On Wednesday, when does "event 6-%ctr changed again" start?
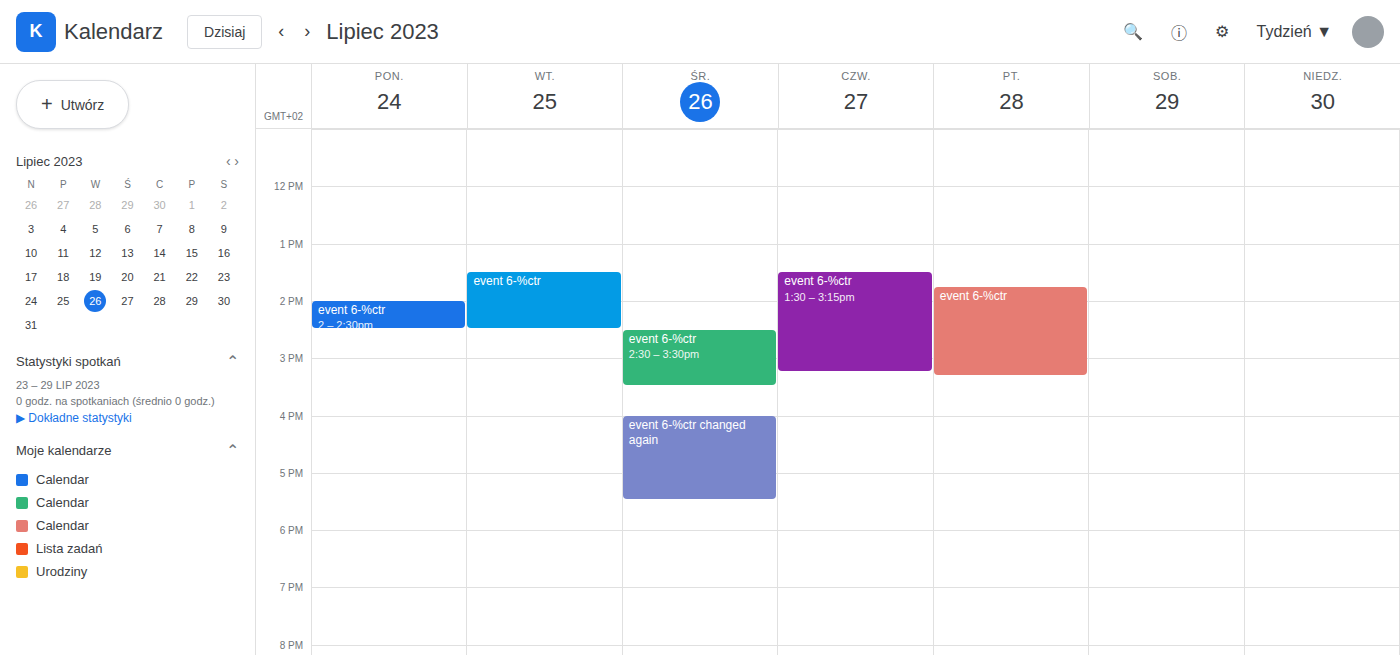
4:00 PM